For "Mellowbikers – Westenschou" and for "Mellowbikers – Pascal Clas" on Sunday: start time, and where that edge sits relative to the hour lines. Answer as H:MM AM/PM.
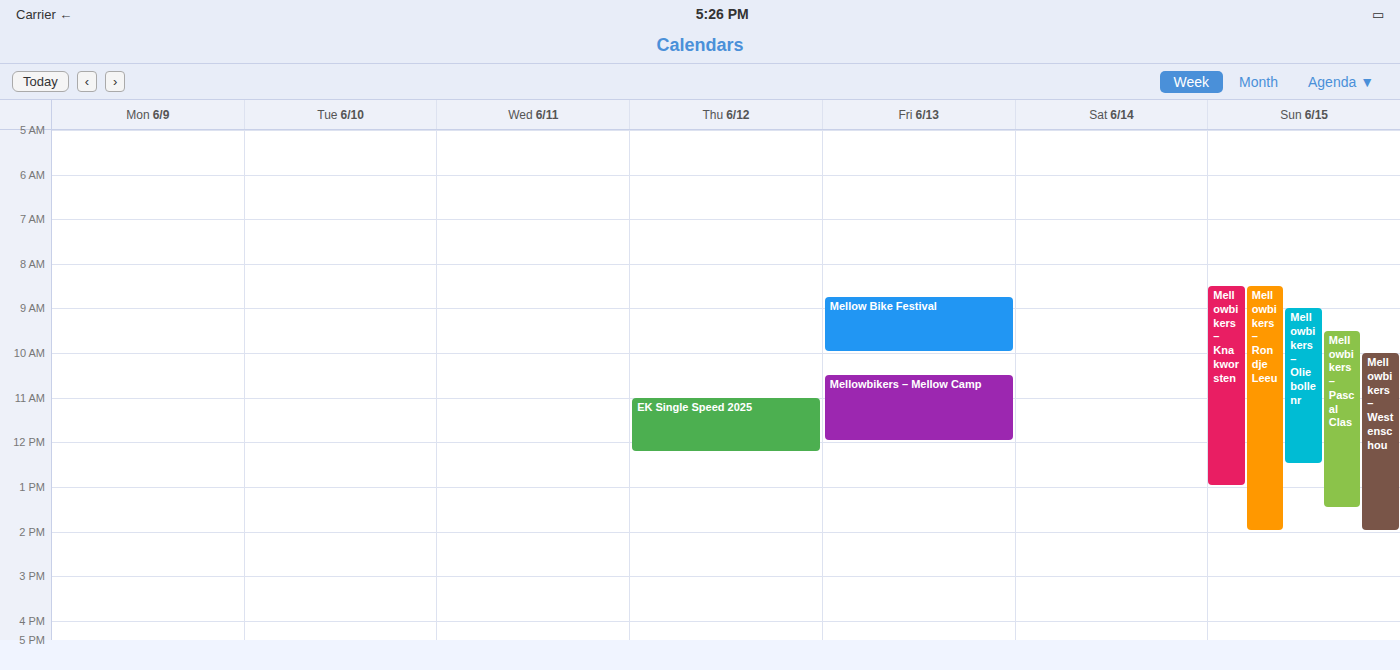
"Mellowbikers – Westenschou": 10:00 AM, exactly on the 10 AM line. "Mellowbikers – Pascal Clas": 9:30 AM, halfway between the 9 AM and 10 AM lines.